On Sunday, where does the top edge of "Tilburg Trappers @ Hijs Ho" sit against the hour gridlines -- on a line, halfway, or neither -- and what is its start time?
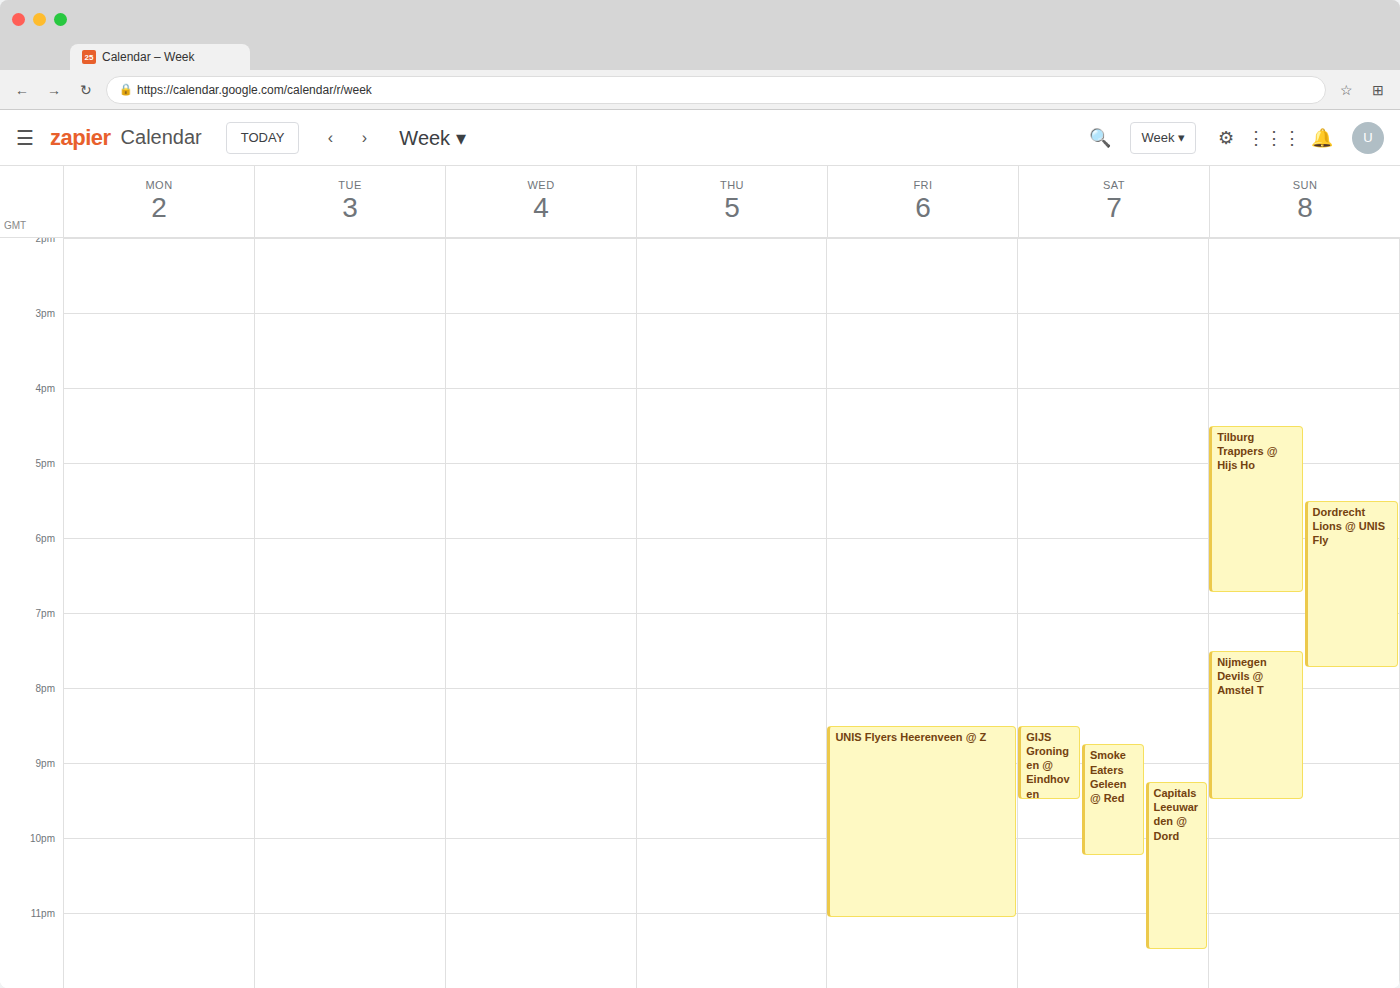
4:30 PM -- halfway between the 4 PM and 5 PM lines.